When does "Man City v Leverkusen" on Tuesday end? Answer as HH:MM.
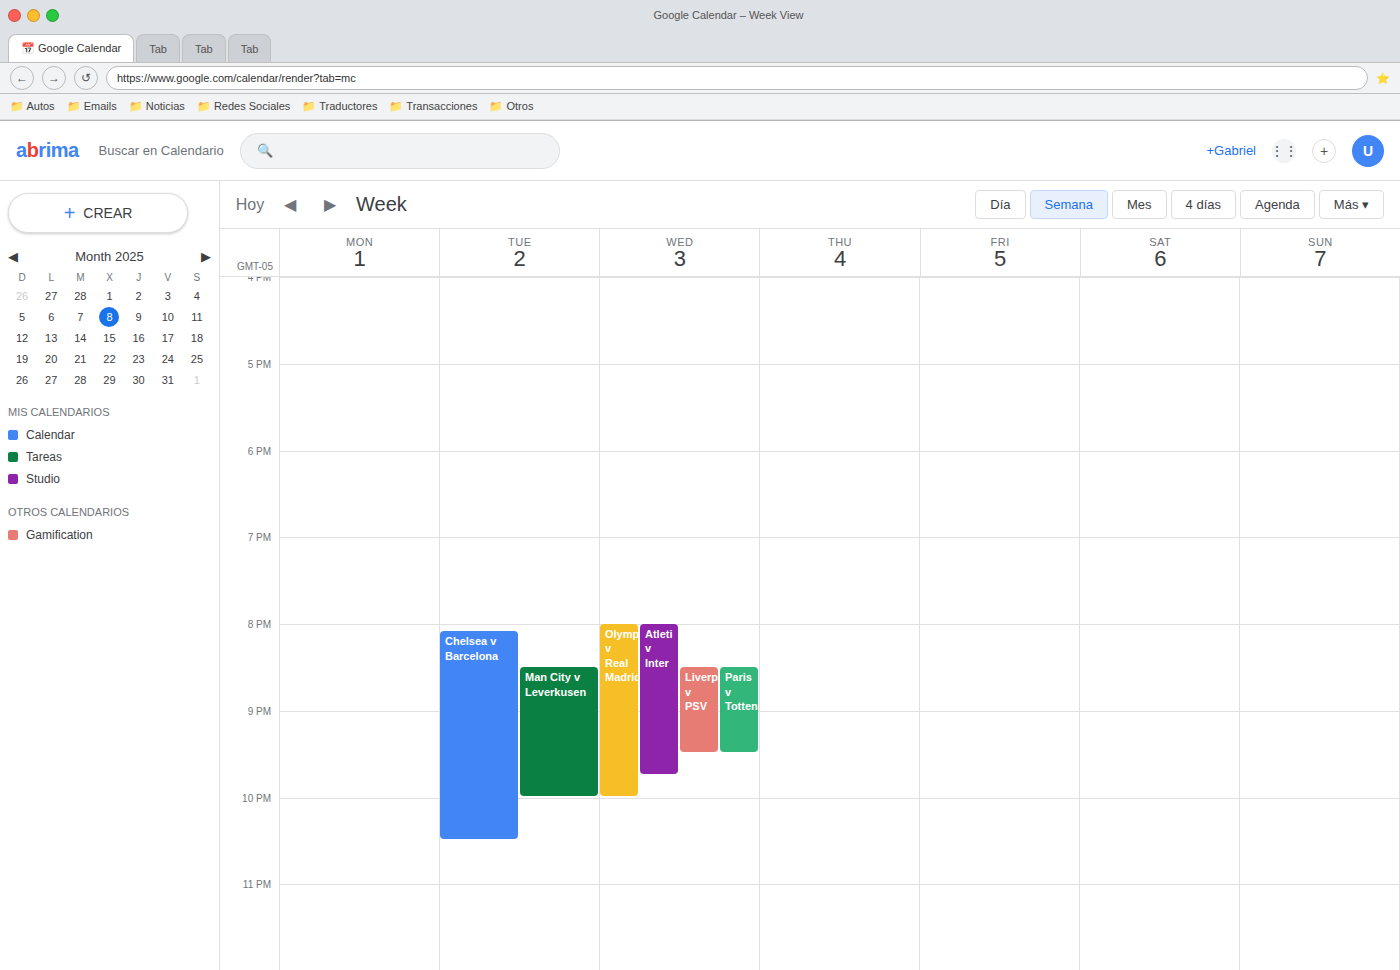
22:00